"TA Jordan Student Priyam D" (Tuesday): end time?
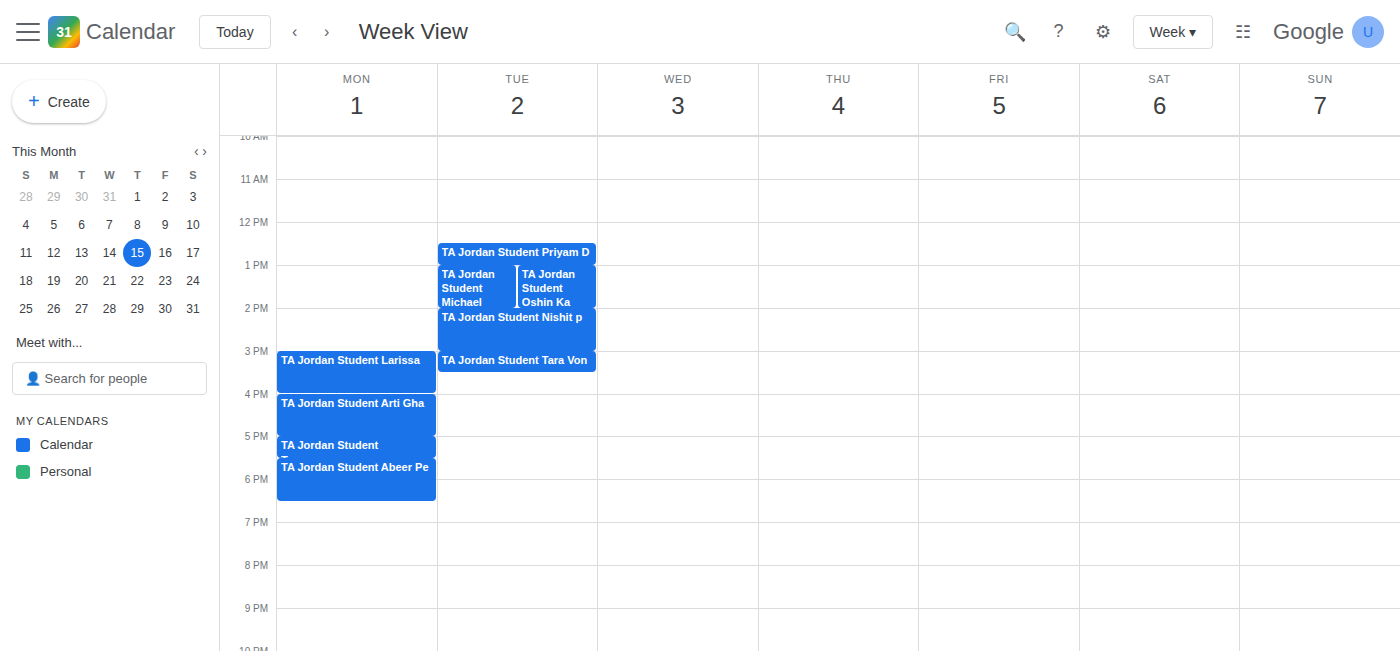
13:00